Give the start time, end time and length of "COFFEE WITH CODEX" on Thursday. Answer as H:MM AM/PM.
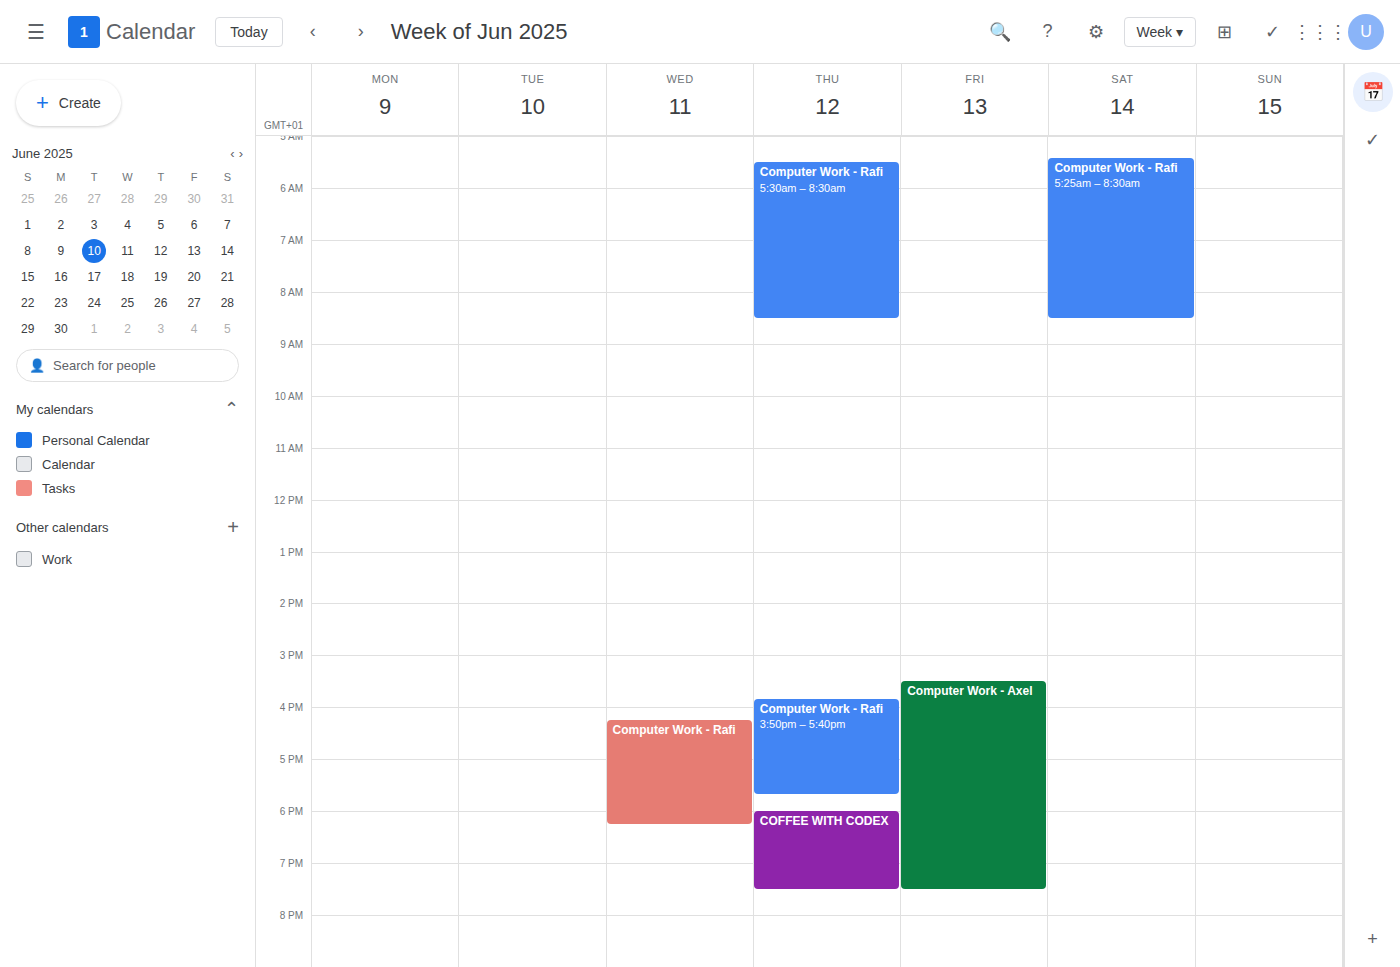
6:00 PM to 7:30 PM, 1 hour 30 minutes